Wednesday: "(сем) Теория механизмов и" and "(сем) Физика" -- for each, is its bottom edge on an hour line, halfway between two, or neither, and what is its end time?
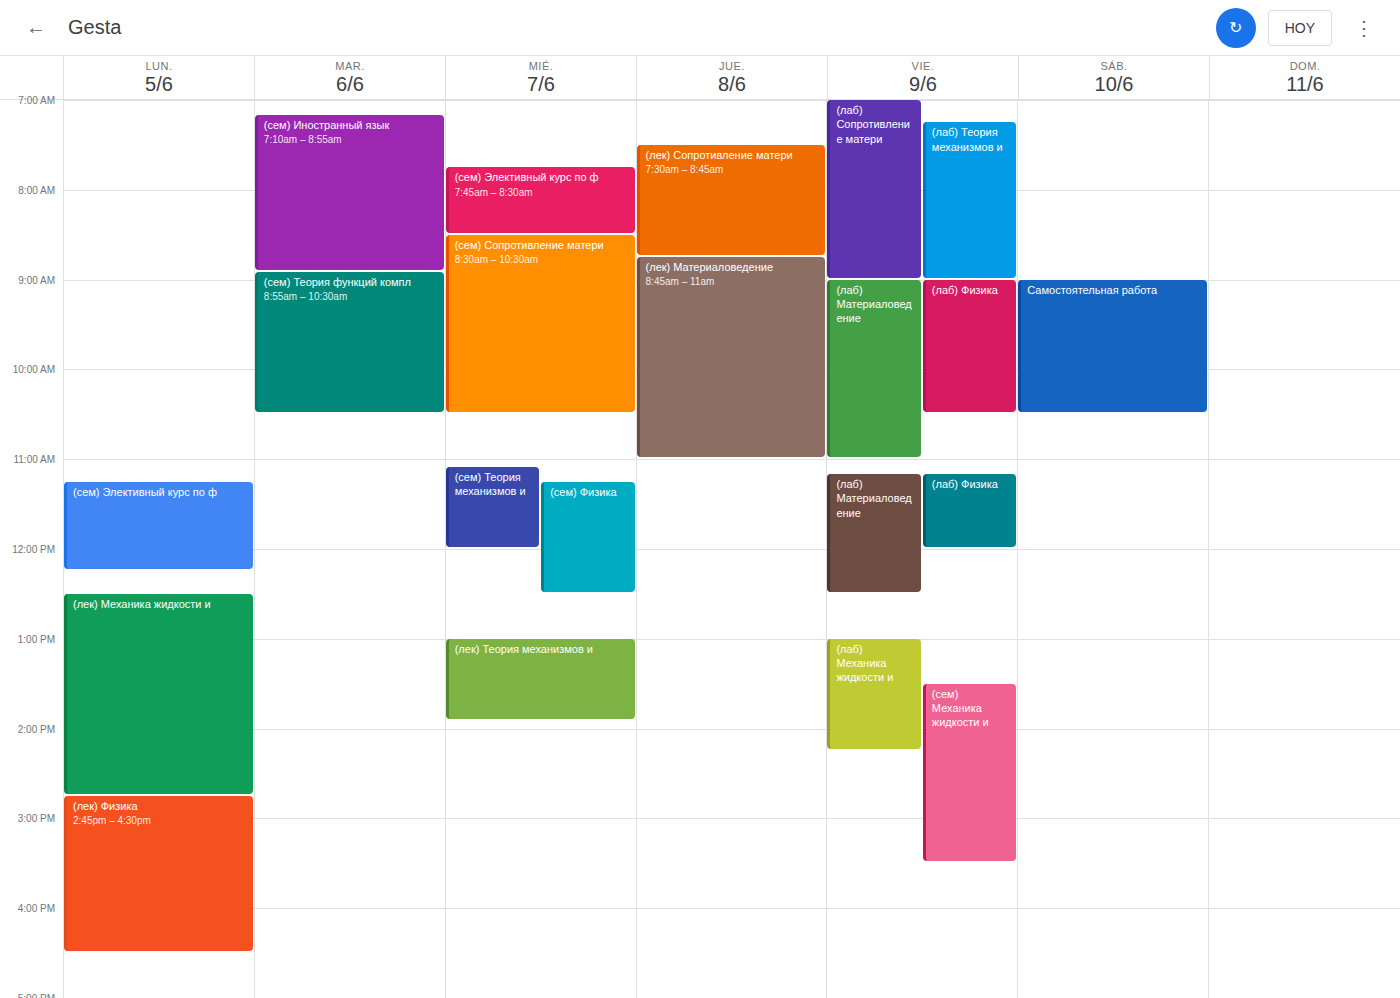
"(сем) Теория механизмов и": 12:00 PM, exactly on the 12 PM line. "(сем) Физика": 12:30 PM, halfway between the 12 PM and 1 PM lines.